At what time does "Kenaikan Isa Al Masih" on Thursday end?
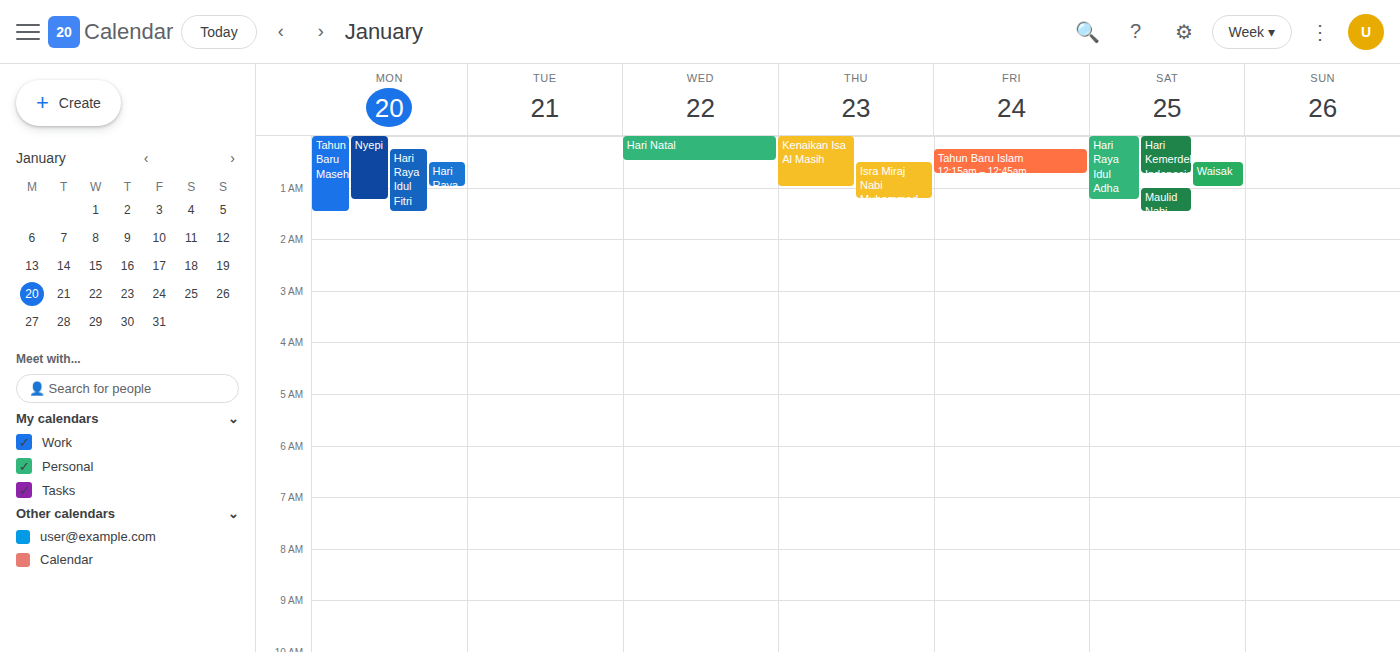
1:00 AM